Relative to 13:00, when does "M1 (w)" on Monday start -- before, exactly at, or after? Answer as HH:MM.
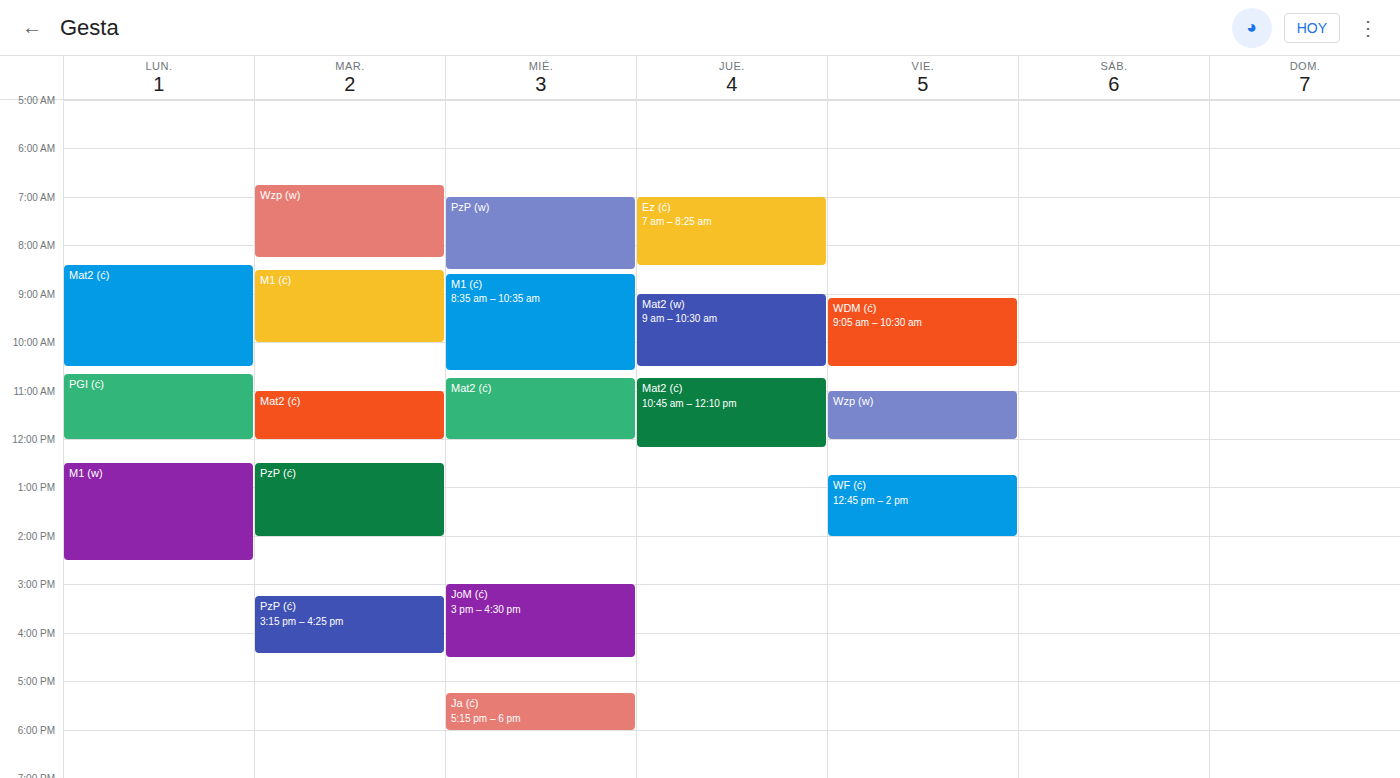
12:30 -- before 13:00, 30 minutes above the 13:00 line.